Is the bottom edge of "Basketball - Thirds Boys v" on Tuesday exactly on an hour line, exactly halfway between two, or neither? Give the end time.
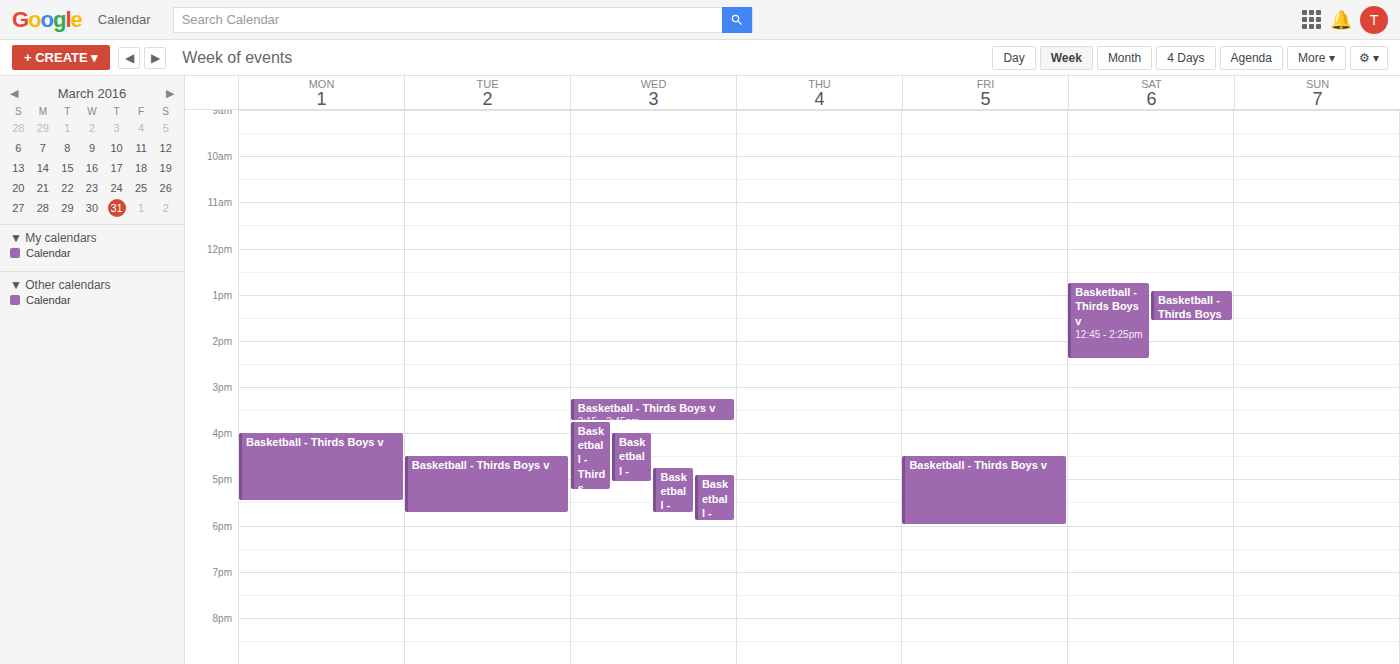
17:45 -- neither: three quarters of the way from the 17:00 line to the 18:00 line.